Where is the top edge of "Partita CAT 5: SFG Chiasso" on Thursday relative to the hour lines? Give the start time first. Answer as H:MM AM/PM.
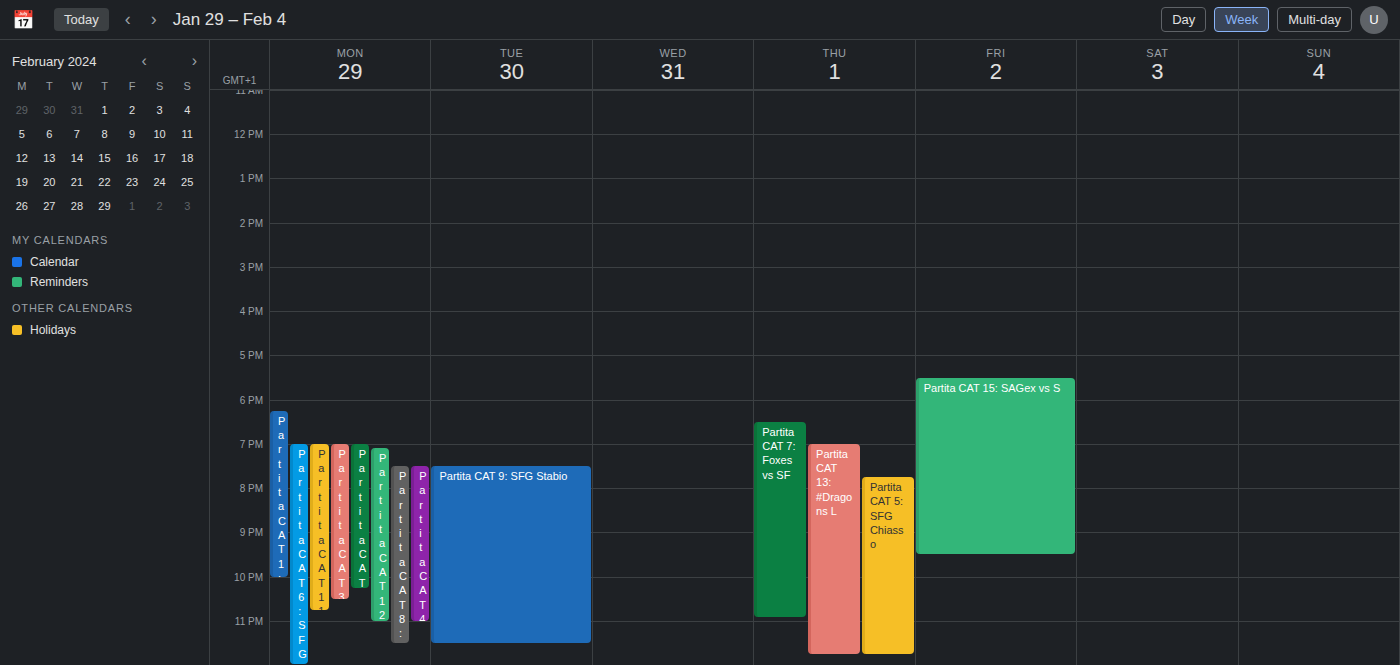
7:45 PM -- neither: three quarters of the way from the 7 PM line to the 8 PM line.